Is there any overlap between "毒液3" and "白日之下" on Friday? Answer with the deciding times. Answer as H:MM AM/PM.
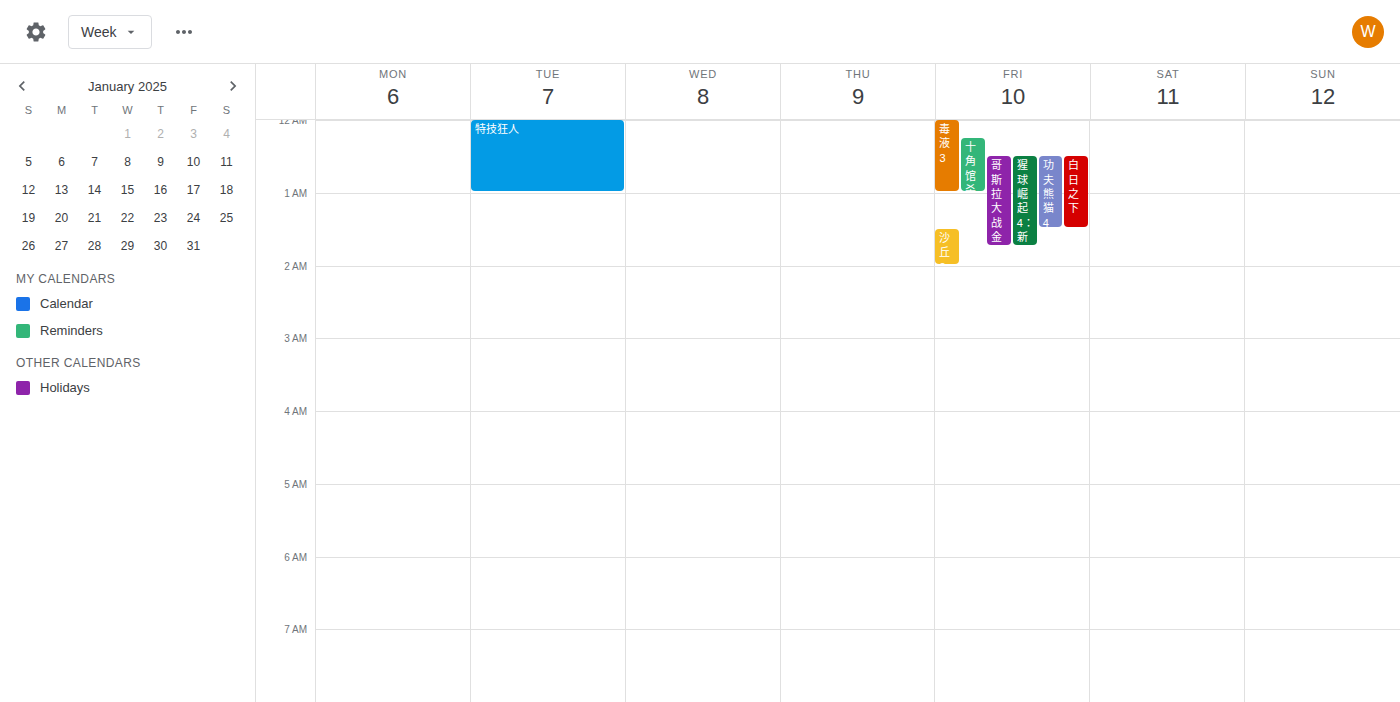
"白日之下" starts at 12:30 AM, before "毒液3" ends at 1:00 AM -- they overlap.